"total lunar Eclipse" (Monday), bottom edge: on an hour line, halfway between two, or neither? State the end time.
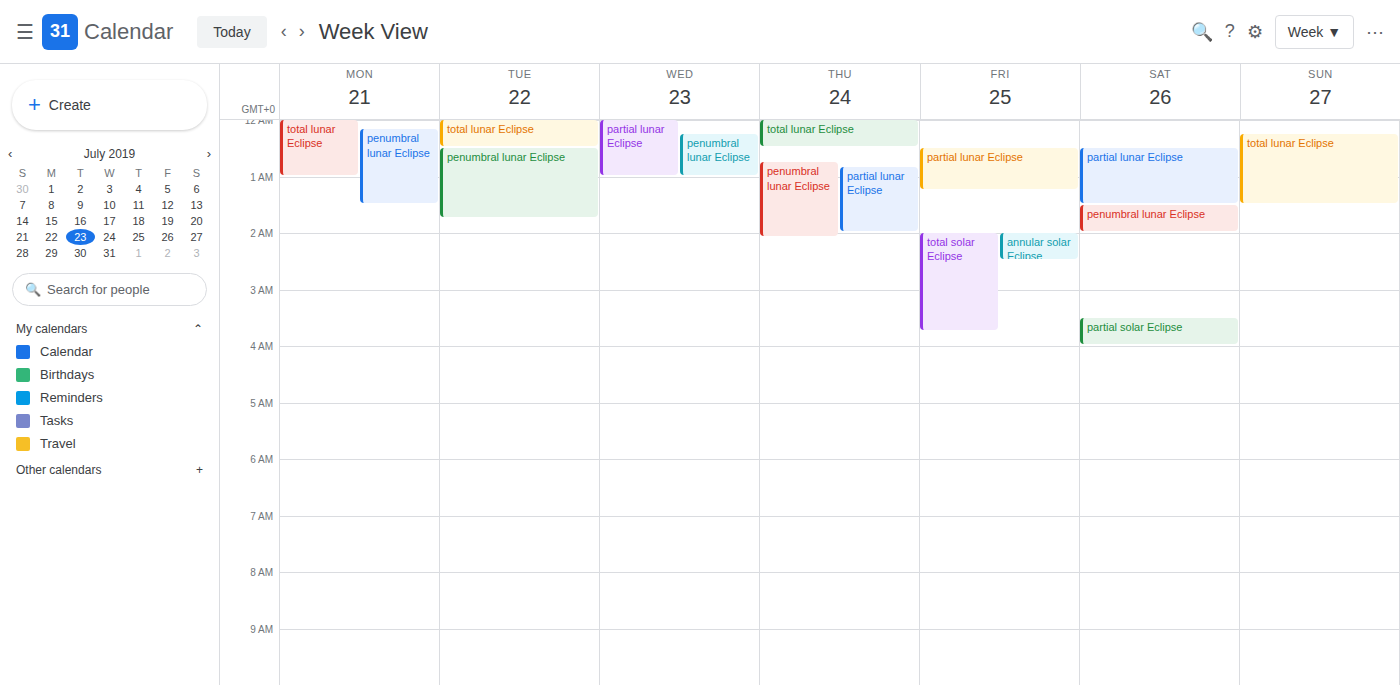
1:00 AM -- exactly on the 1 AM line.